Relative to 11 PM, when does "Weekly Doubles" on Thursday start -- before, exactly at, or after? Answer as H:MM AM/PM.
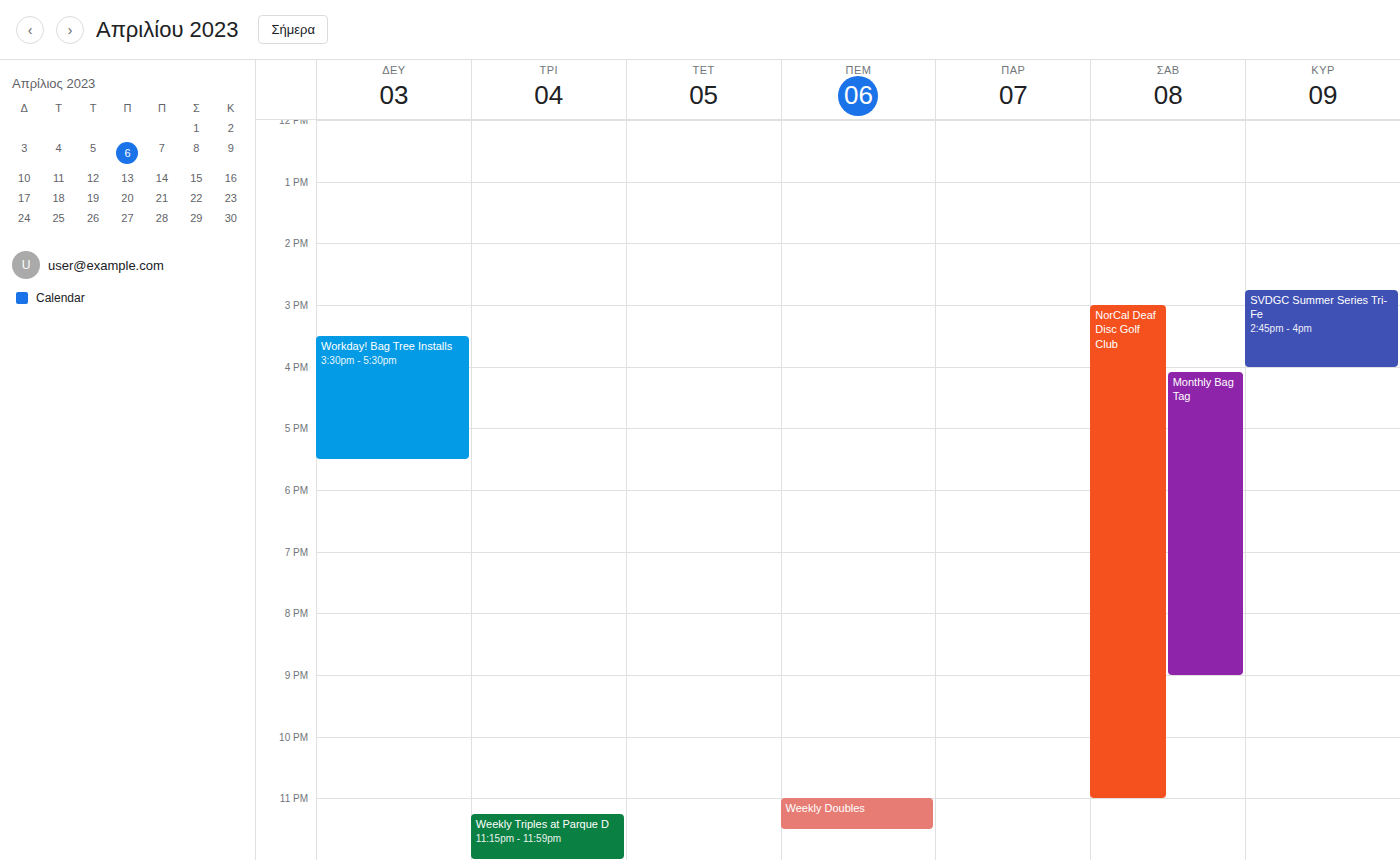
11:00 PM -- exactly at 11 PM, on the 11 PM line.